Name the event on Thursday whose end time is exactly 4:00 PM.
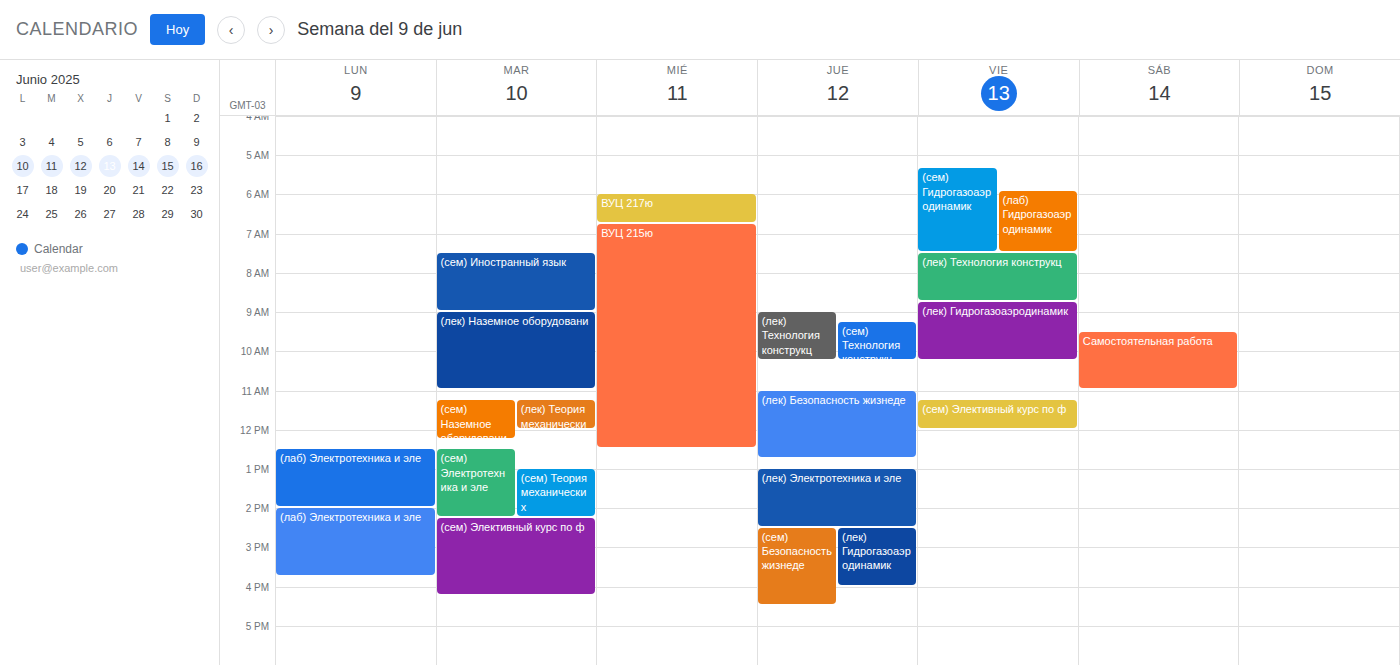
"(лек) Гидрогазоаэродинамик"